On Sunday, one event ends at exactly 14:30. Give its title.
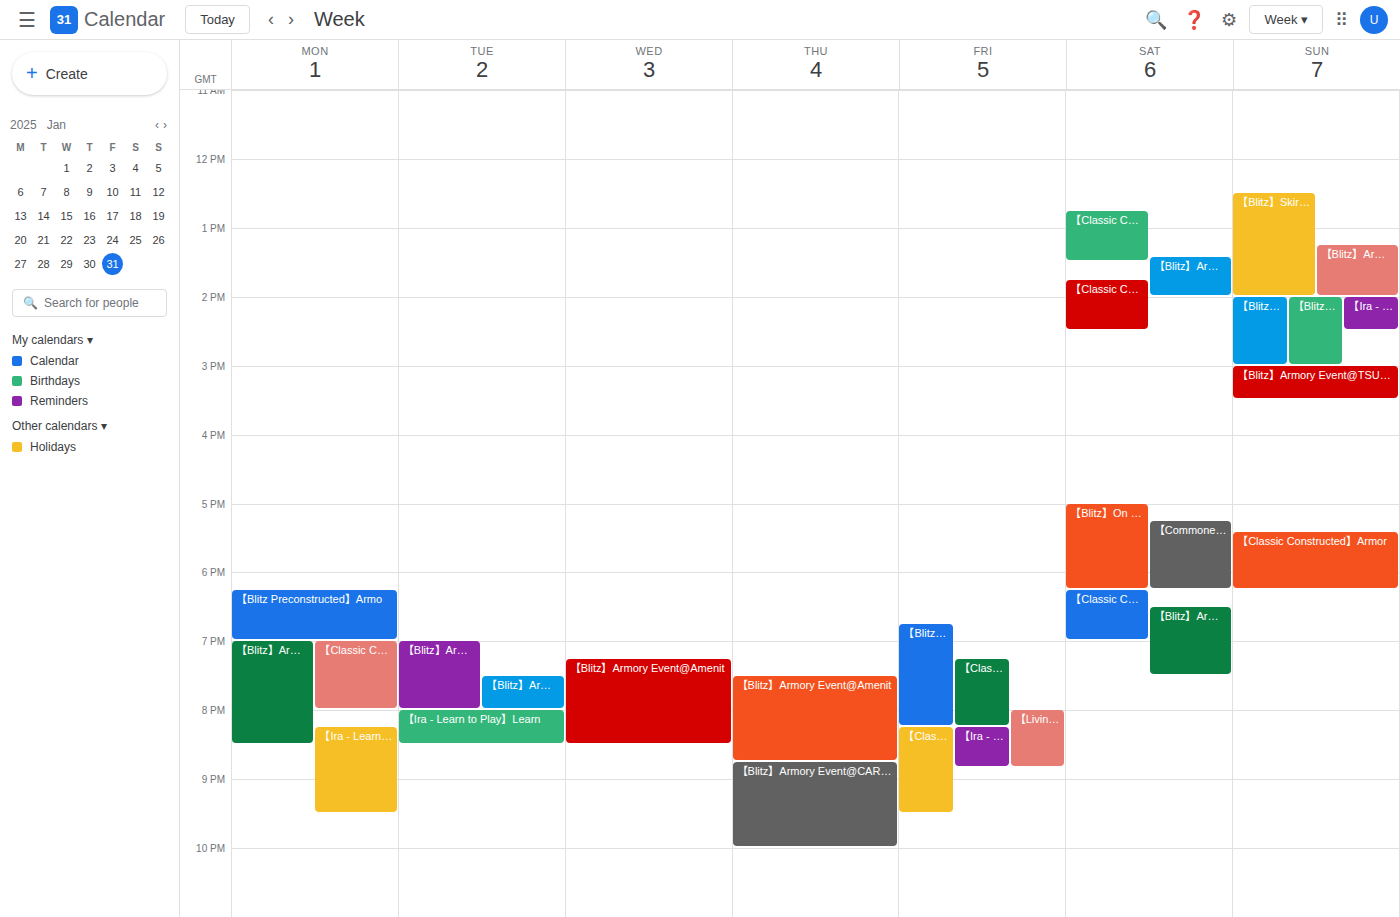
"【Ira - Learn to Play】Learn"